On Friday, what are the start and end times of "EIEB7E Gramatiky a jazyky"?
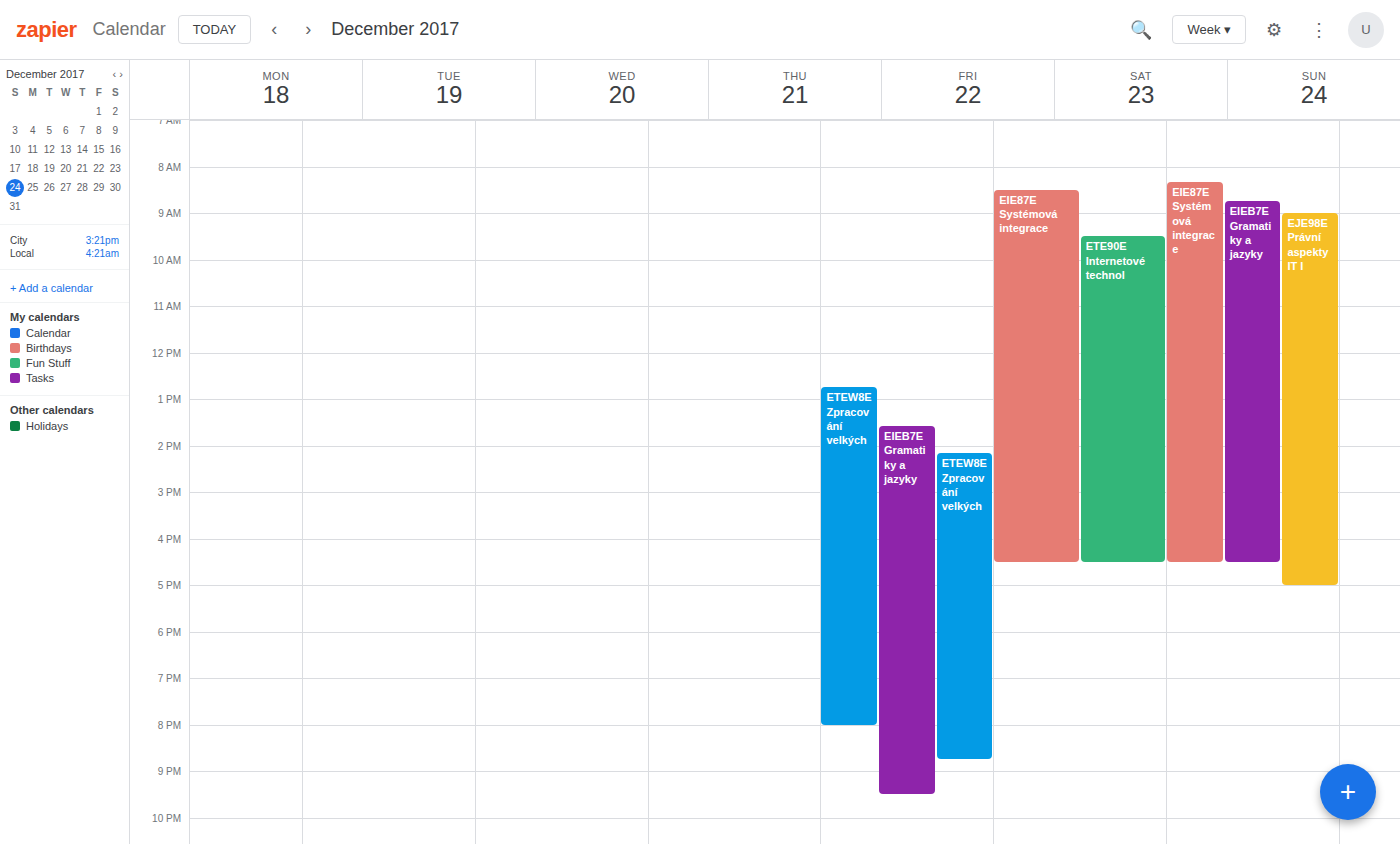
1:35 PM to 9:30 PM